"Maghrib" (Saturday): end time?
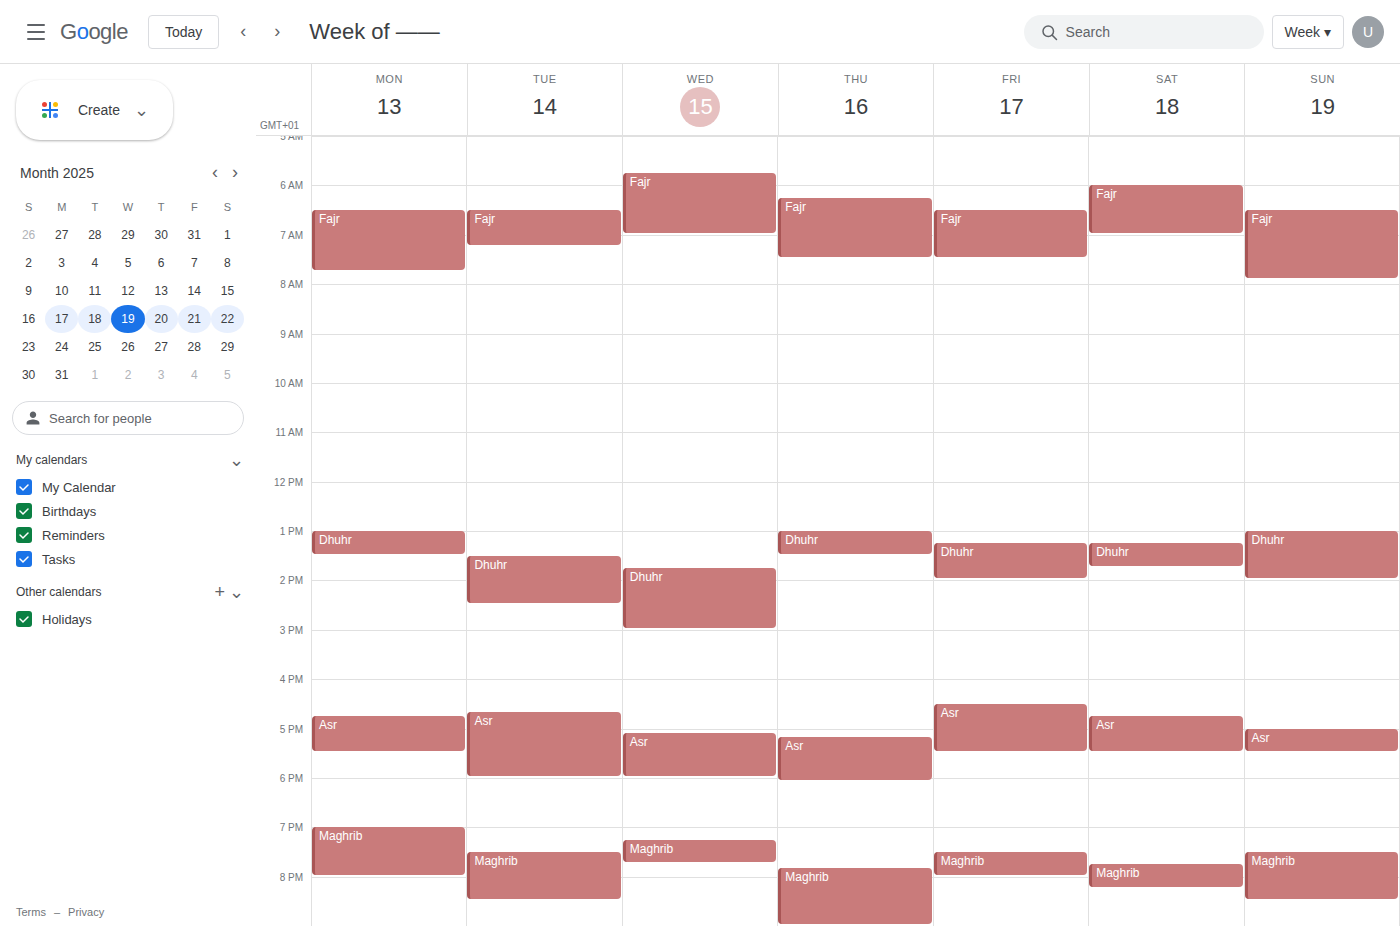
8:15 PM